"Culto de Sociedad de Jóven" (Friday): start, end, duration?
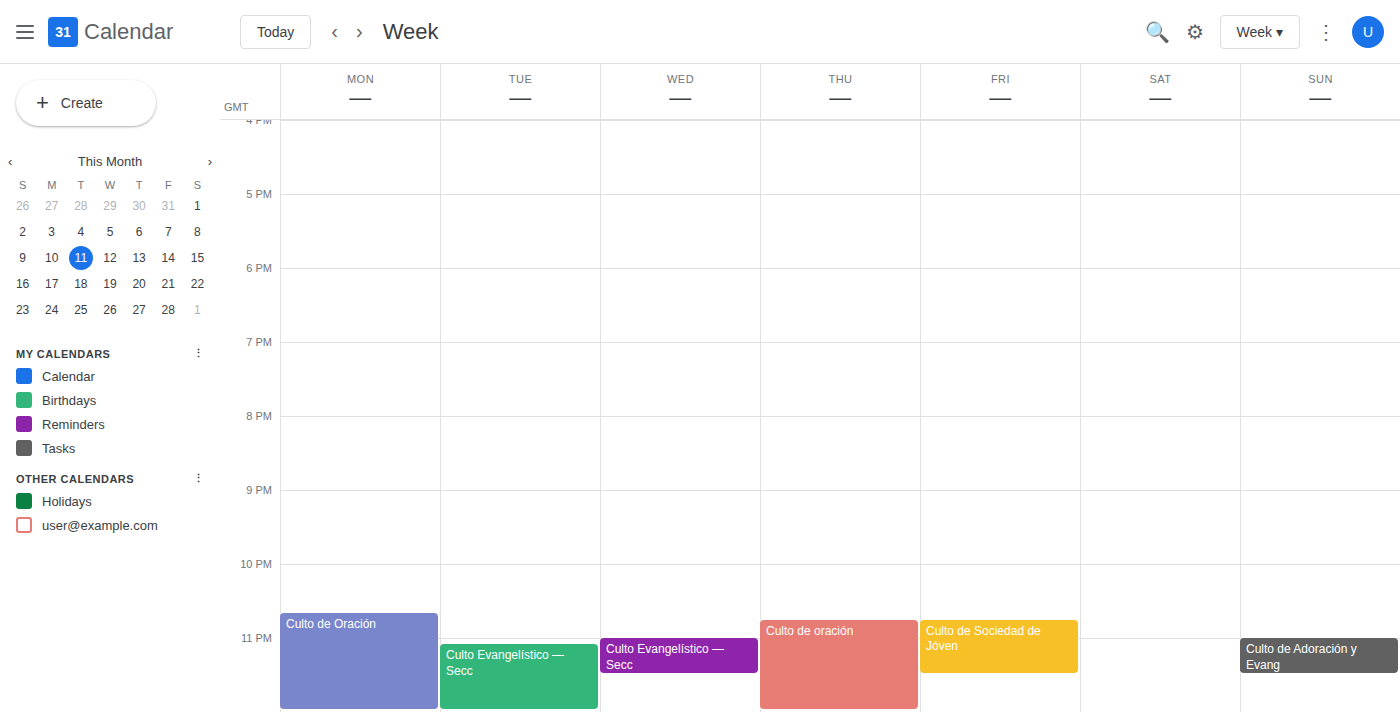
10:45 PM to 11:30 PM, 45 minutes